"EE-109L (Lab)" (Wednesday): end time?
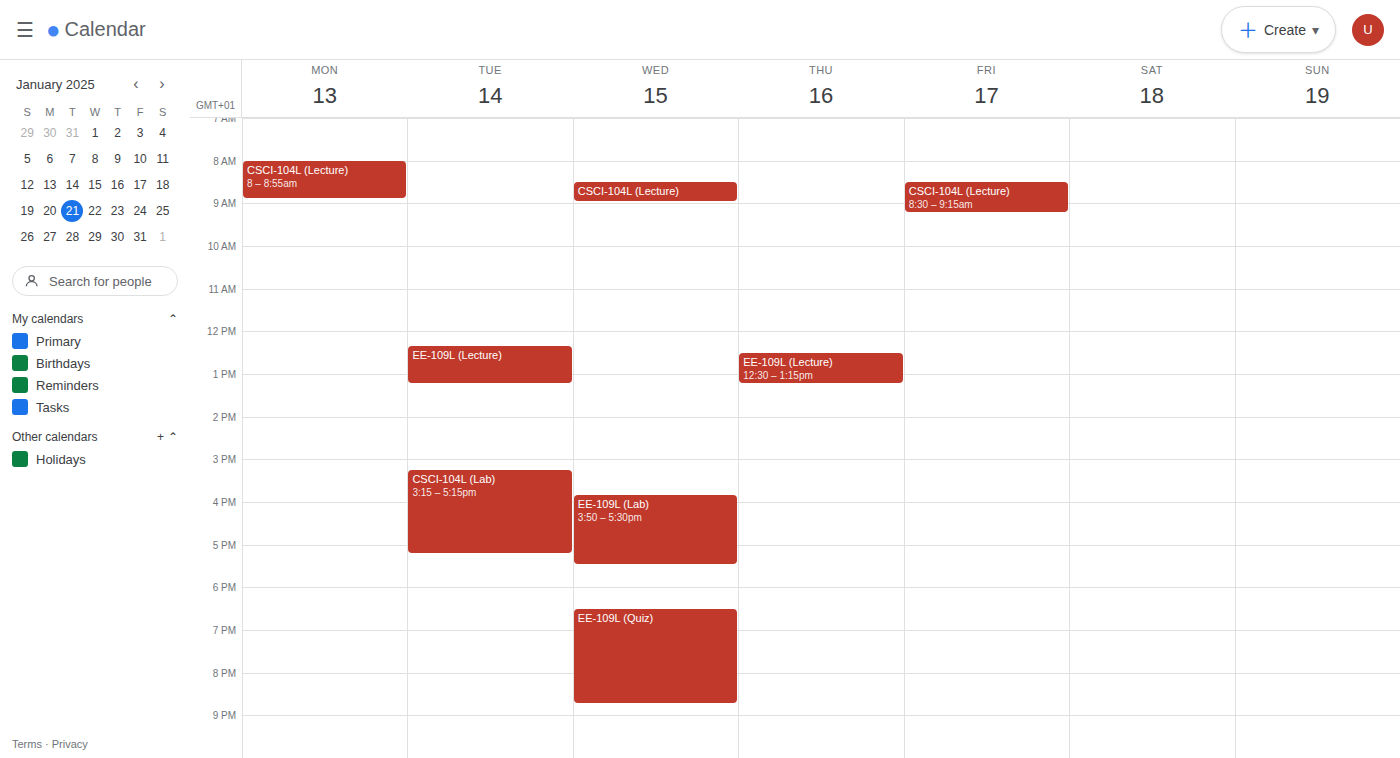
5:30 PM